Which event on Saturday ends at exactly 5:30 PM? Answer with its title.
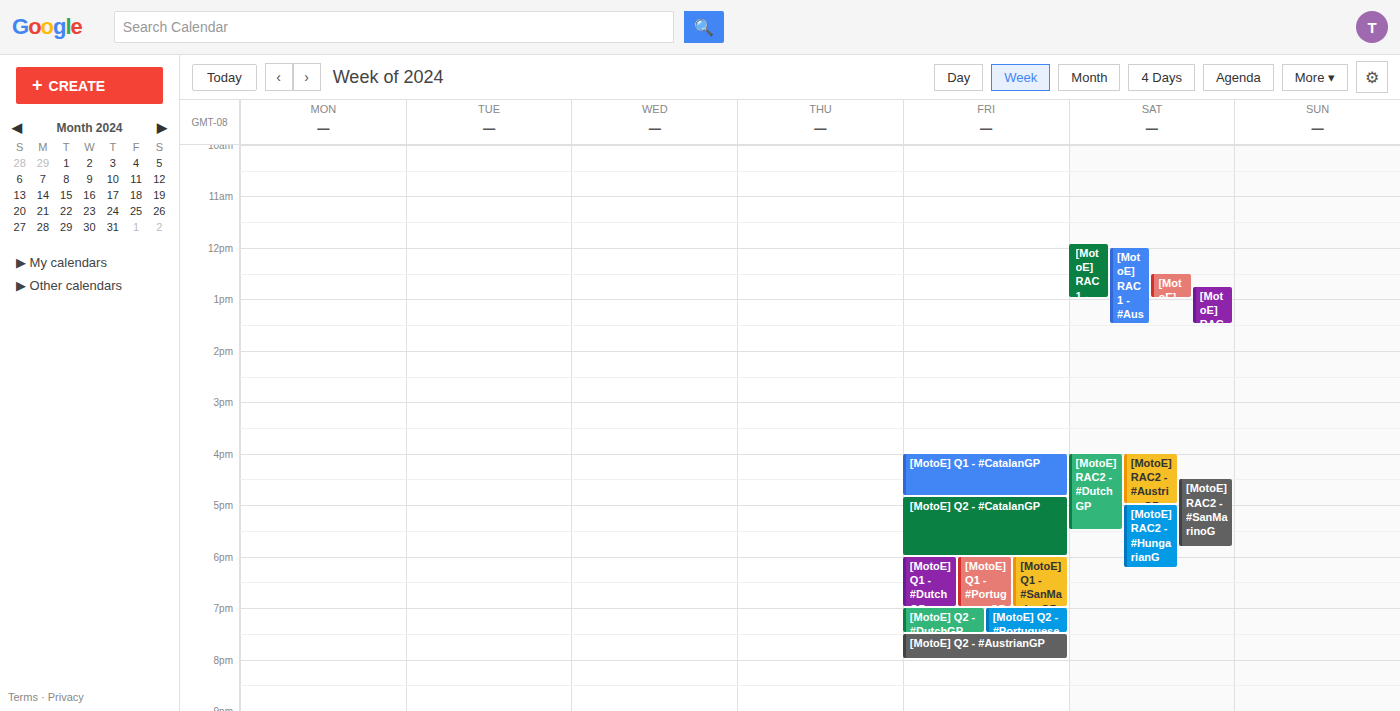
"[MotoE] RAC2 - #DutchGP"